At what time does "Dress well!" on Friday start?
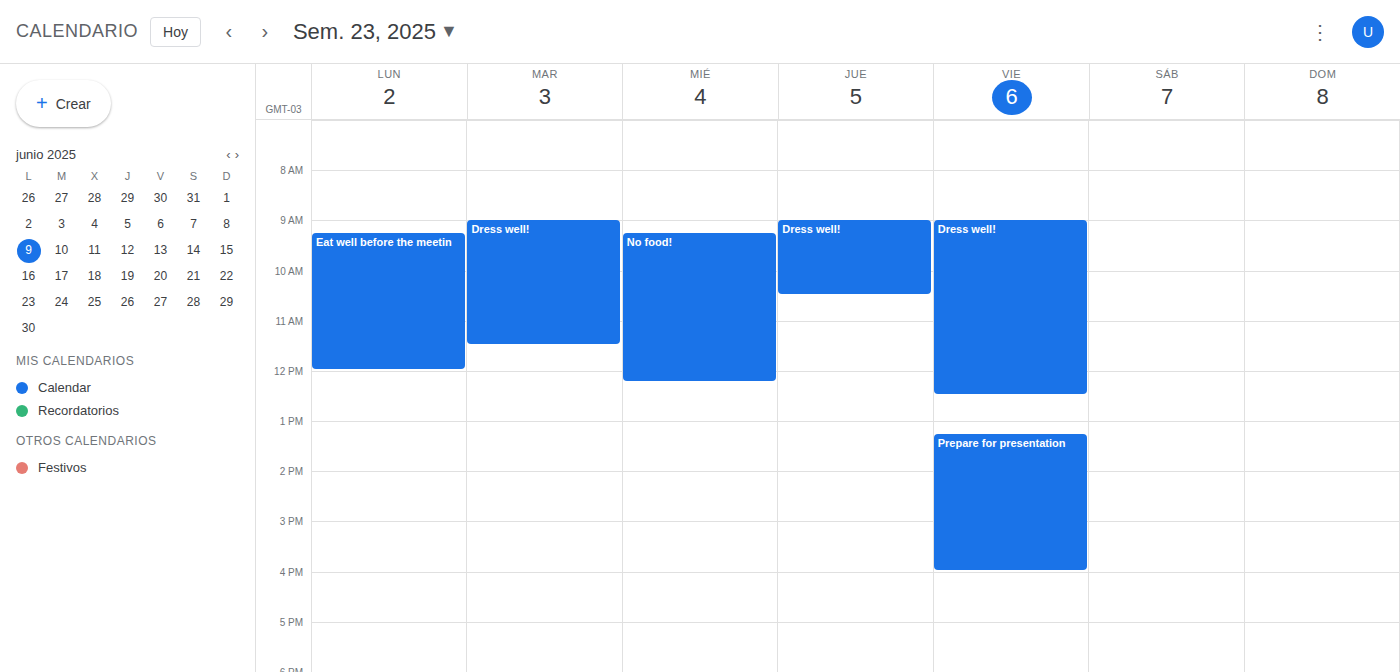
9:00 AM